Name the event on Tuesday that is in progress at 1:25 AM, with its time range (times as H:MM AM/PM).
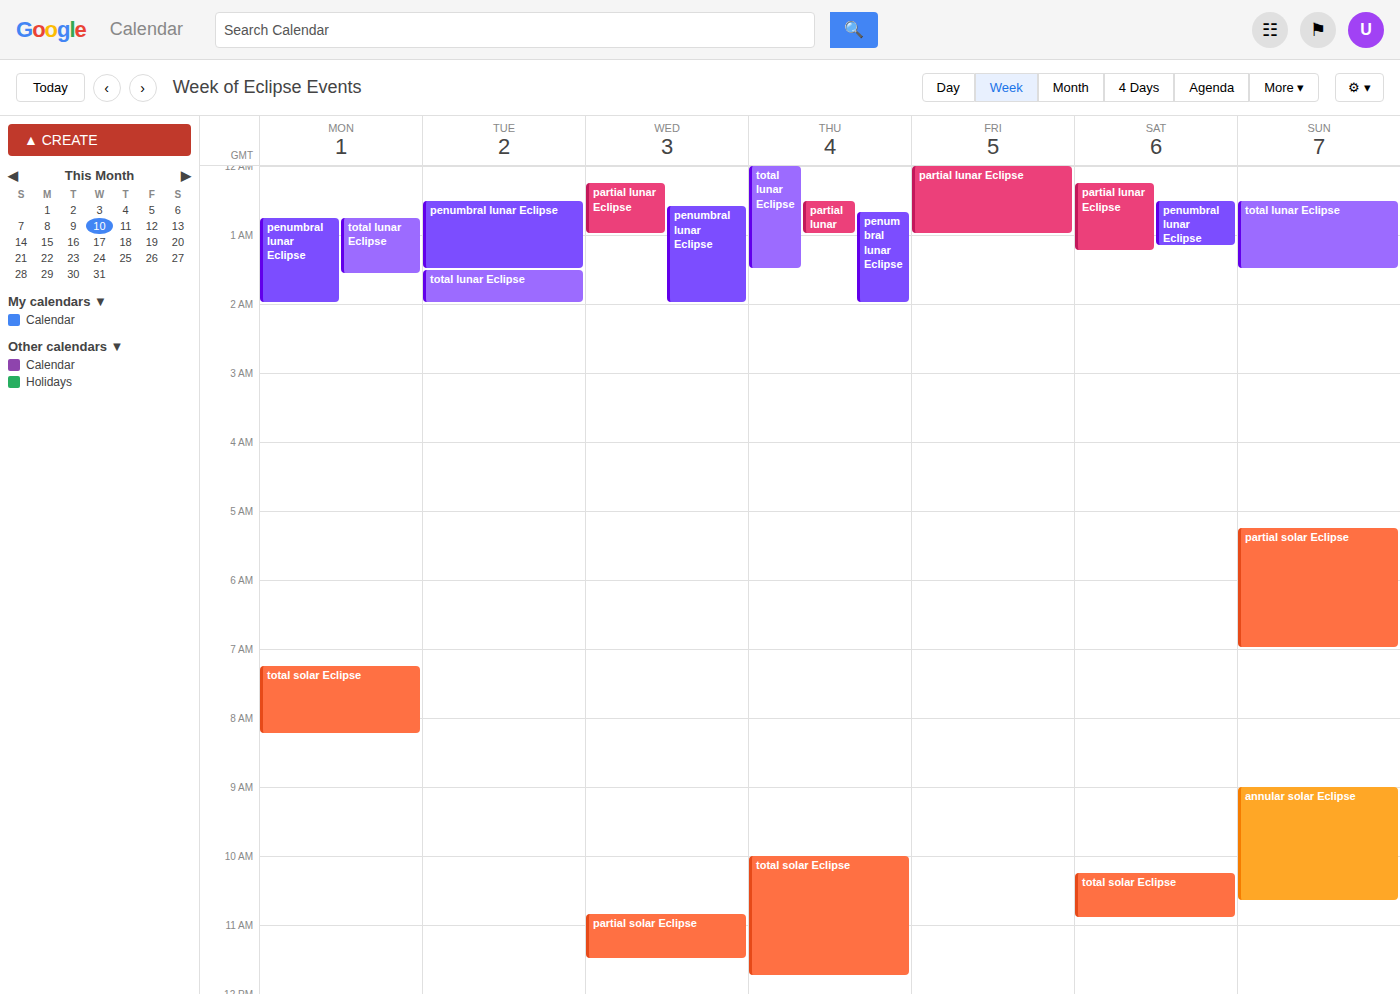
"penumbral lunar Eclipse", 12:30 AM to 1:30 AM